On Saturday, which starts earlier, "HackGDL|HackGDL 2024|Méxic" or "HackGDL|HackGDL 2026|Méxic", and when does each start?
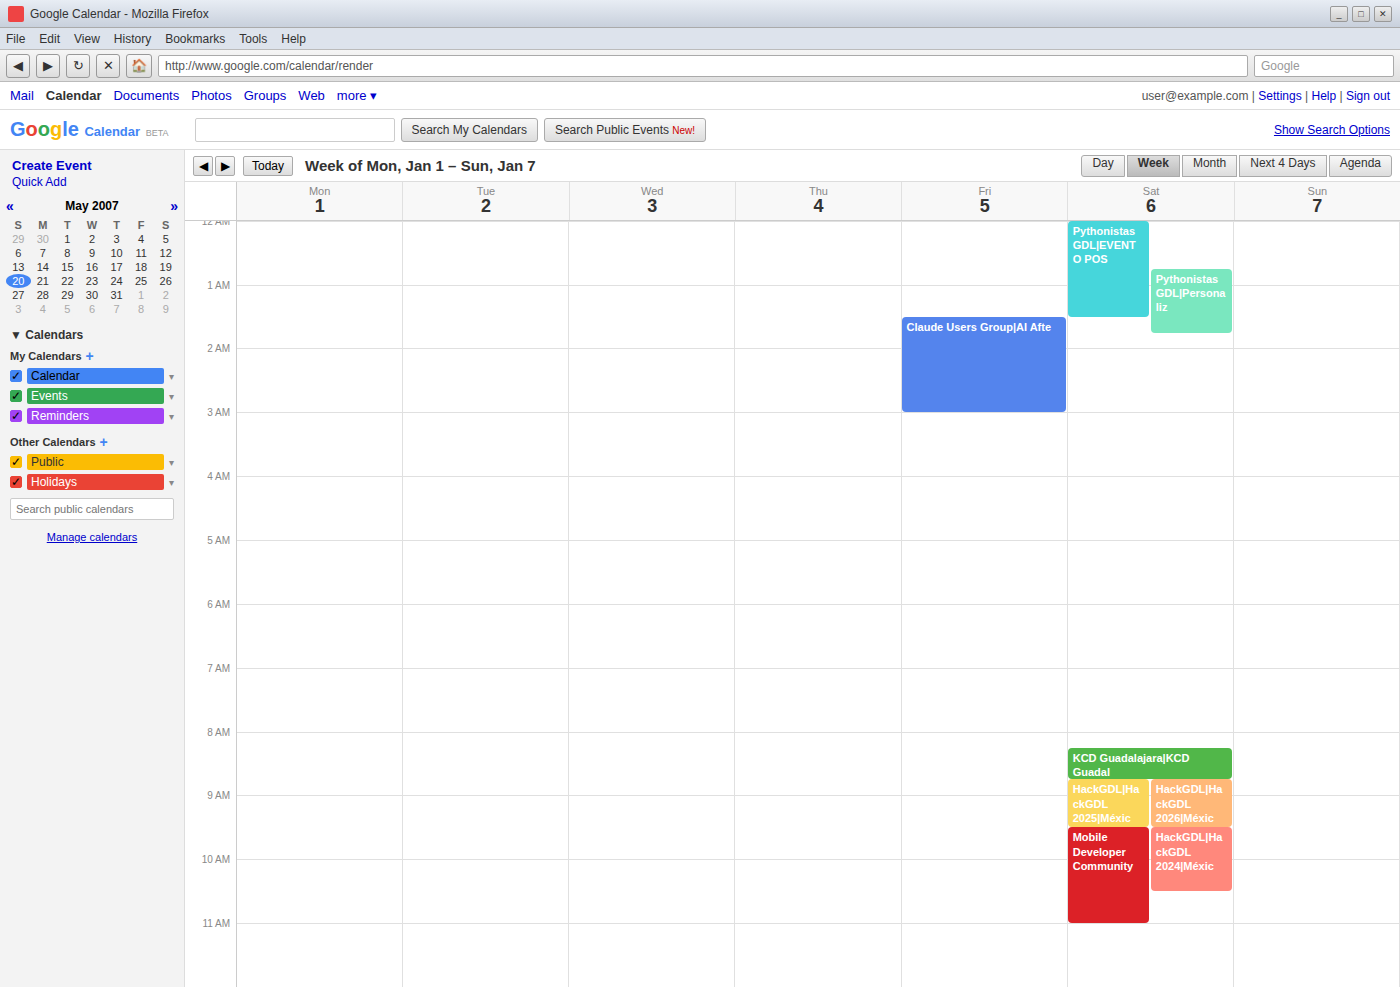
"HackGDL|HackGDL 2026|Méxic" 8:45 AM; "HackGDL|HackGDL 2024|Méxic" 9:30 AM.